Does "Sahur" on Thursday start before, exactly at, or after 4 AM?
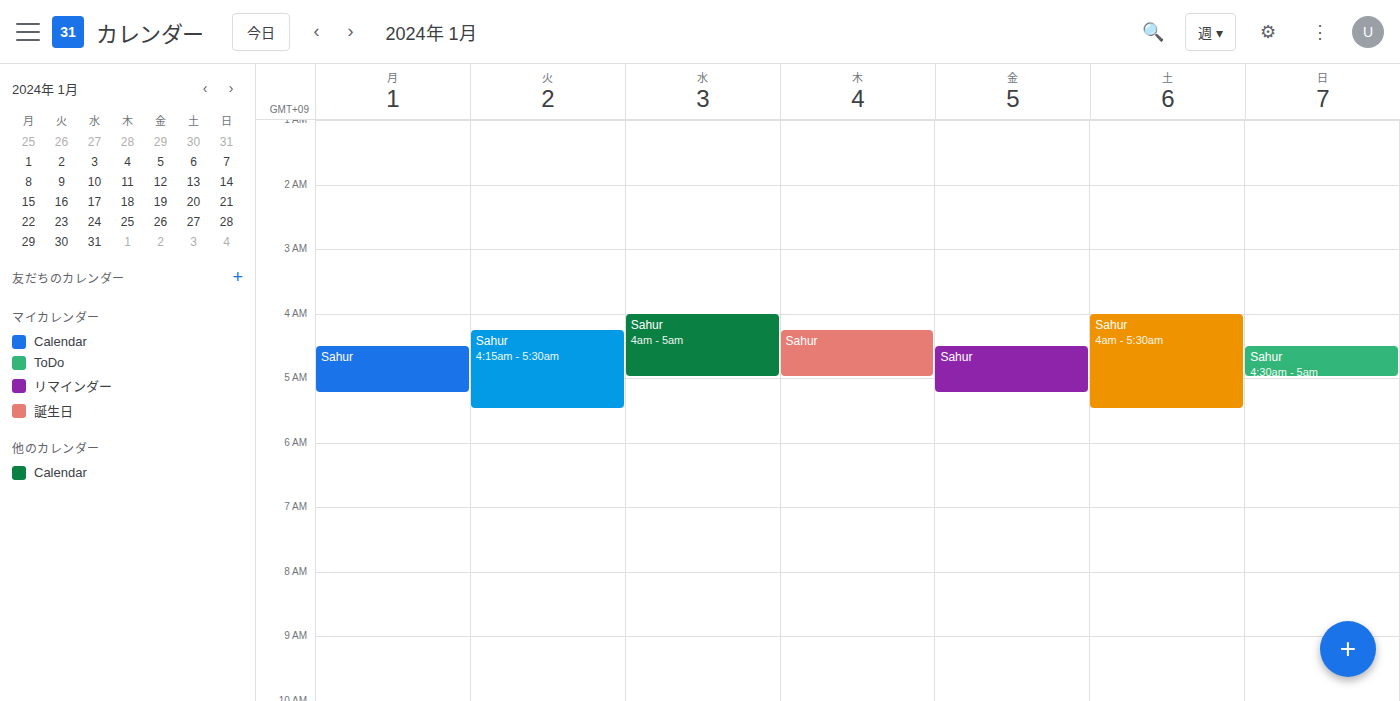
4:15 AM -- after 4 AM, 15 minutes below the 4 AM line.